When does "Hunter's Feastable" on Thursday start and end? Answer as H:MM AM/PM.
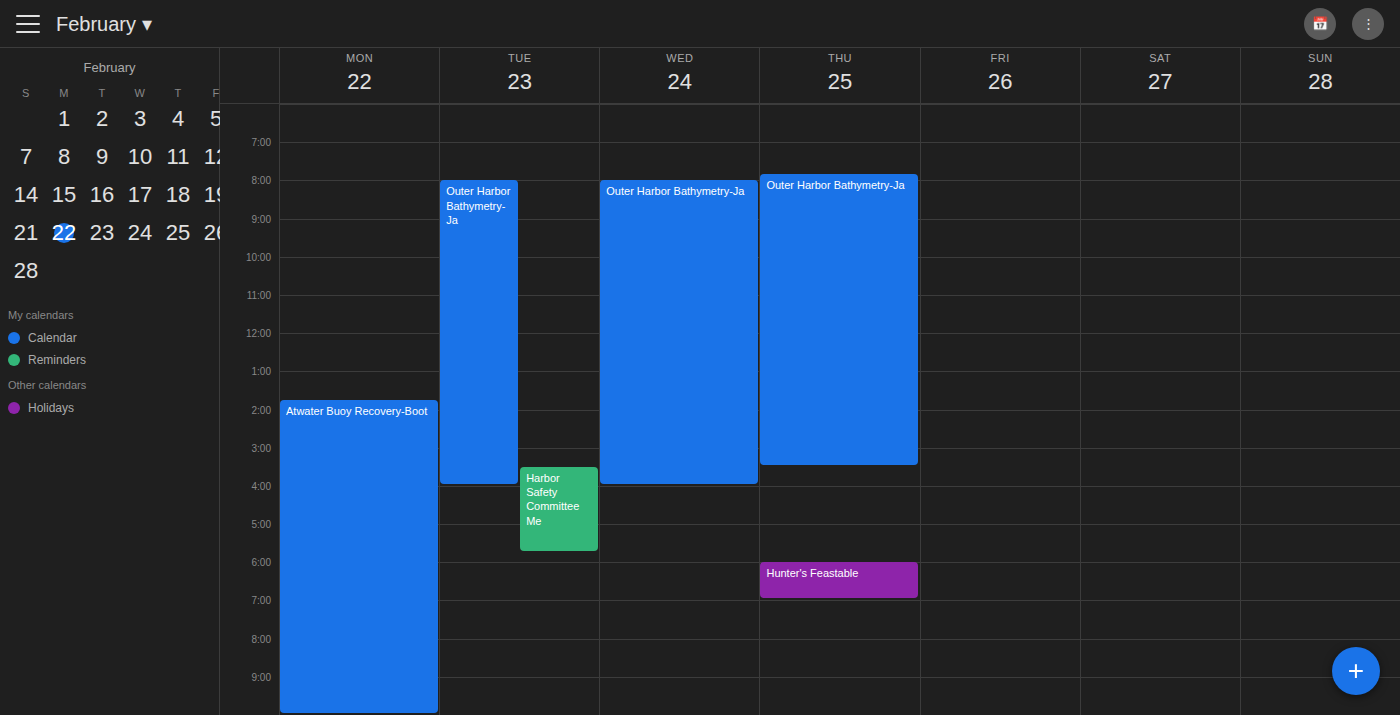
6:00 PM to 7:00 PM